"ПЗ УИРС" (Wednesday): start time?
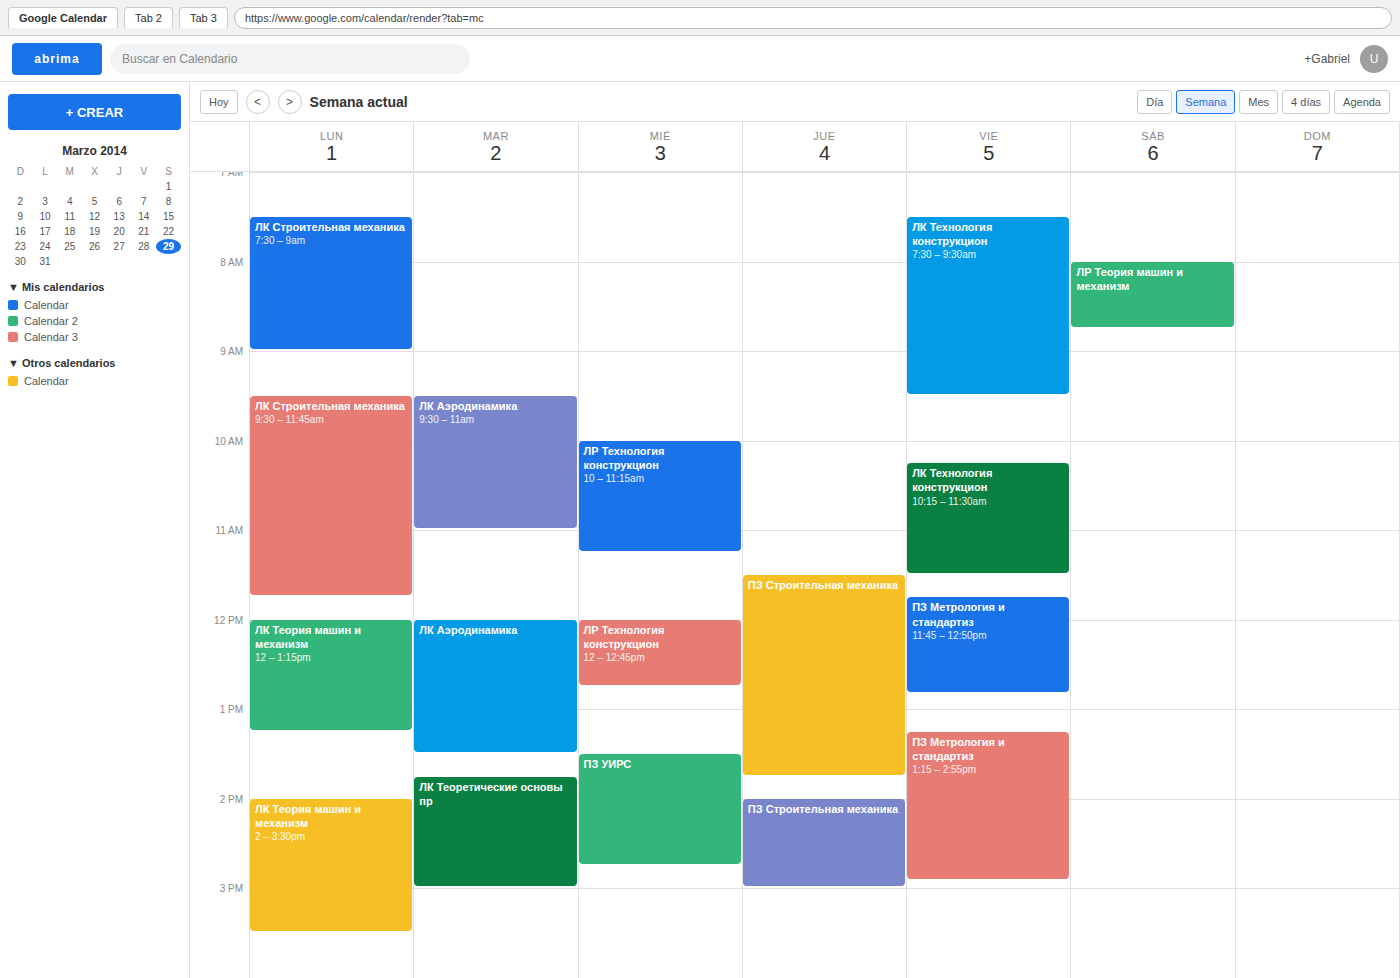
1:30 PM